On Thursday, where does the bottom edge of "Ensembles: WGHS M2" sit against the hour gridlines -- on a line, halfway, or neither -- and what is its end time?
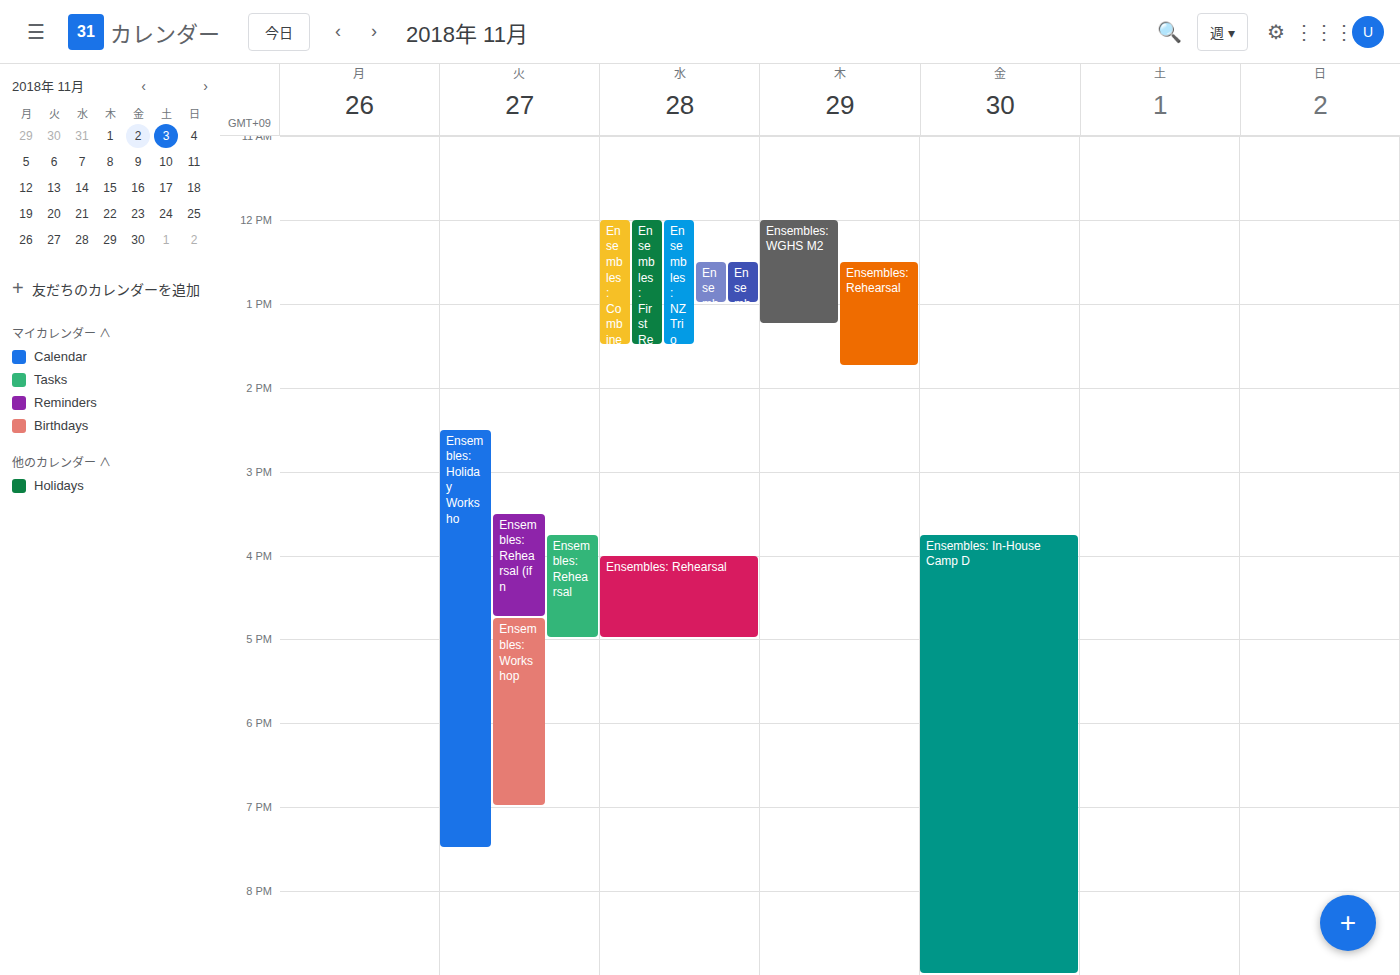
1:15 PM -- neither: a quarter of the way from the 1 PM line to the 2 PM line.